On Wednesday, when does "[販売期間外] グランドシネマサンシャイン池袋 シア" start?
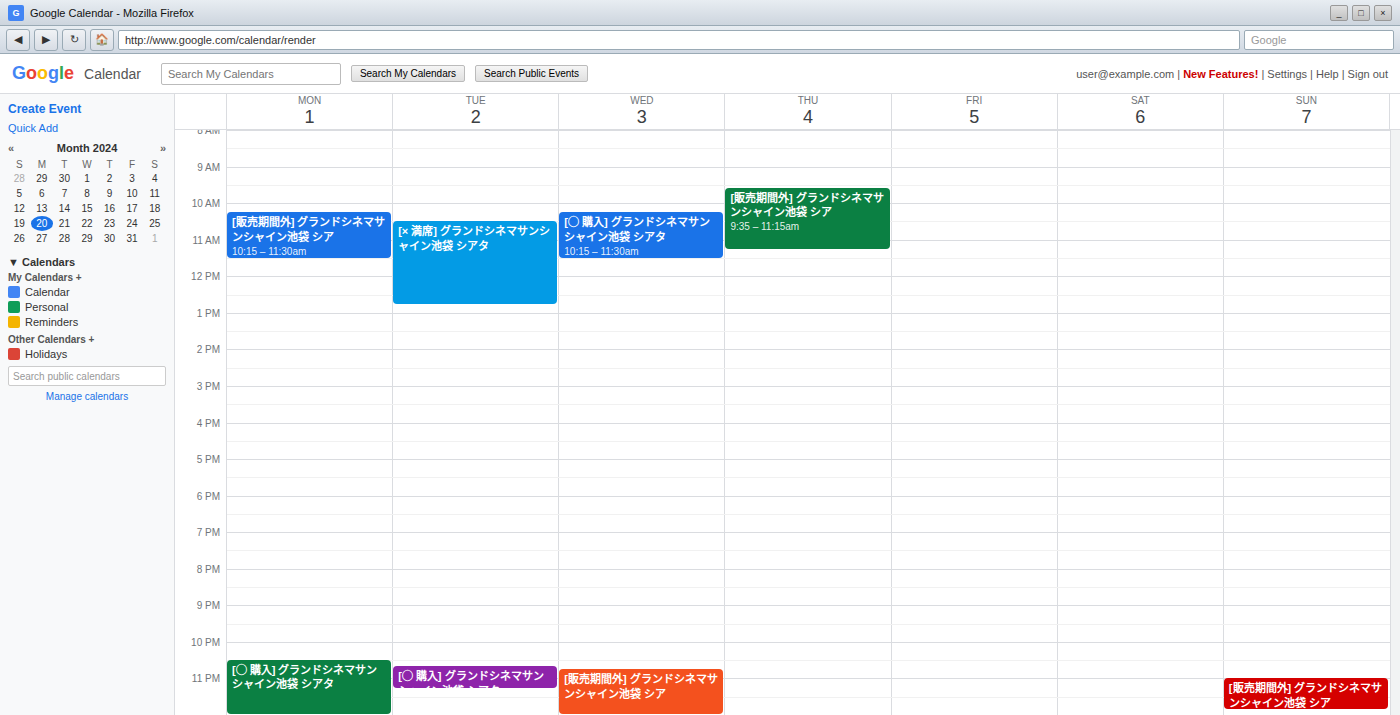
10:45 PM